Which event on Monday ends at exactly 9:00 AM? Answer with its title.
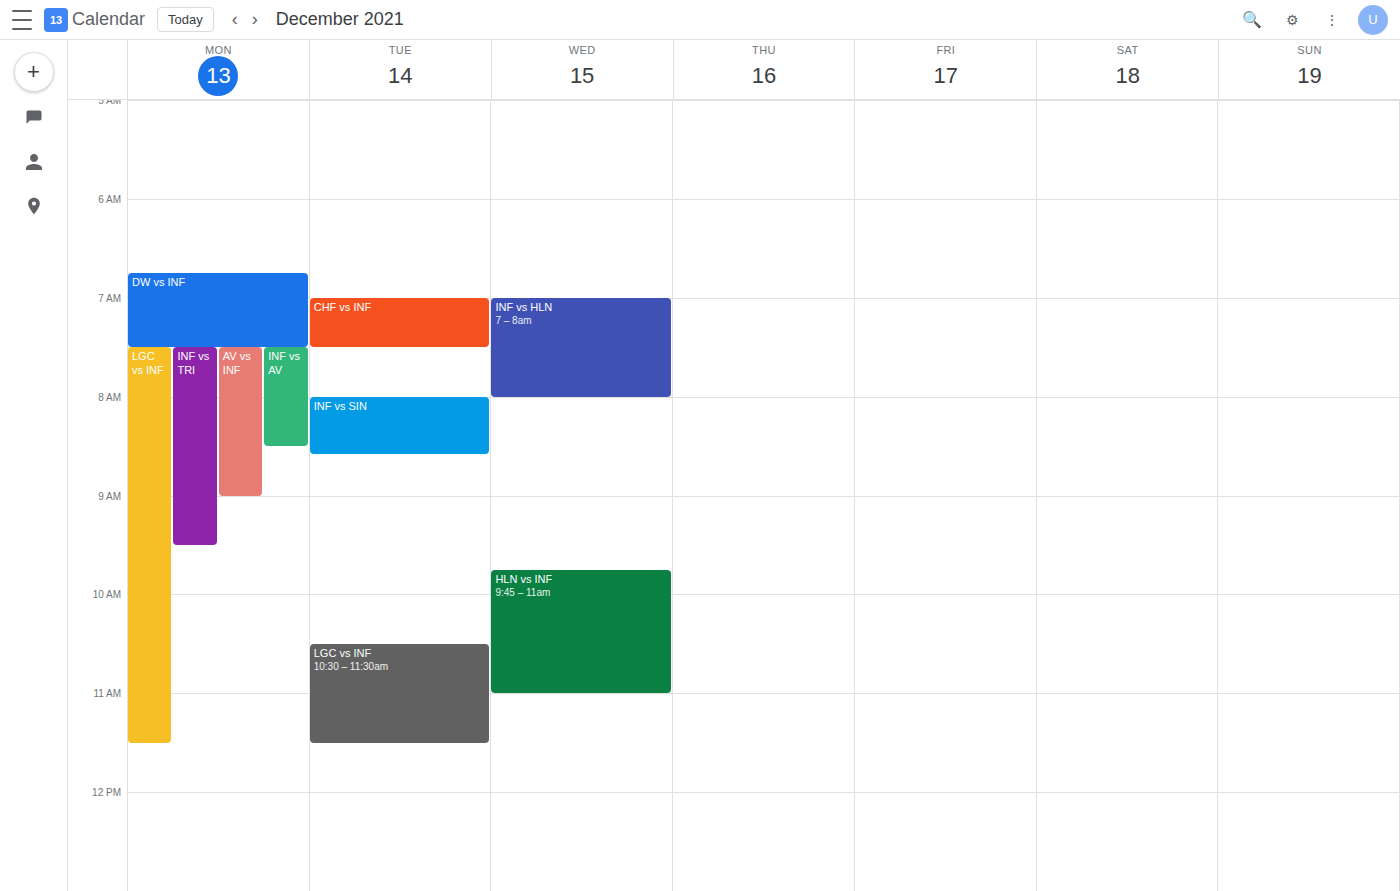
"AV vs INF"